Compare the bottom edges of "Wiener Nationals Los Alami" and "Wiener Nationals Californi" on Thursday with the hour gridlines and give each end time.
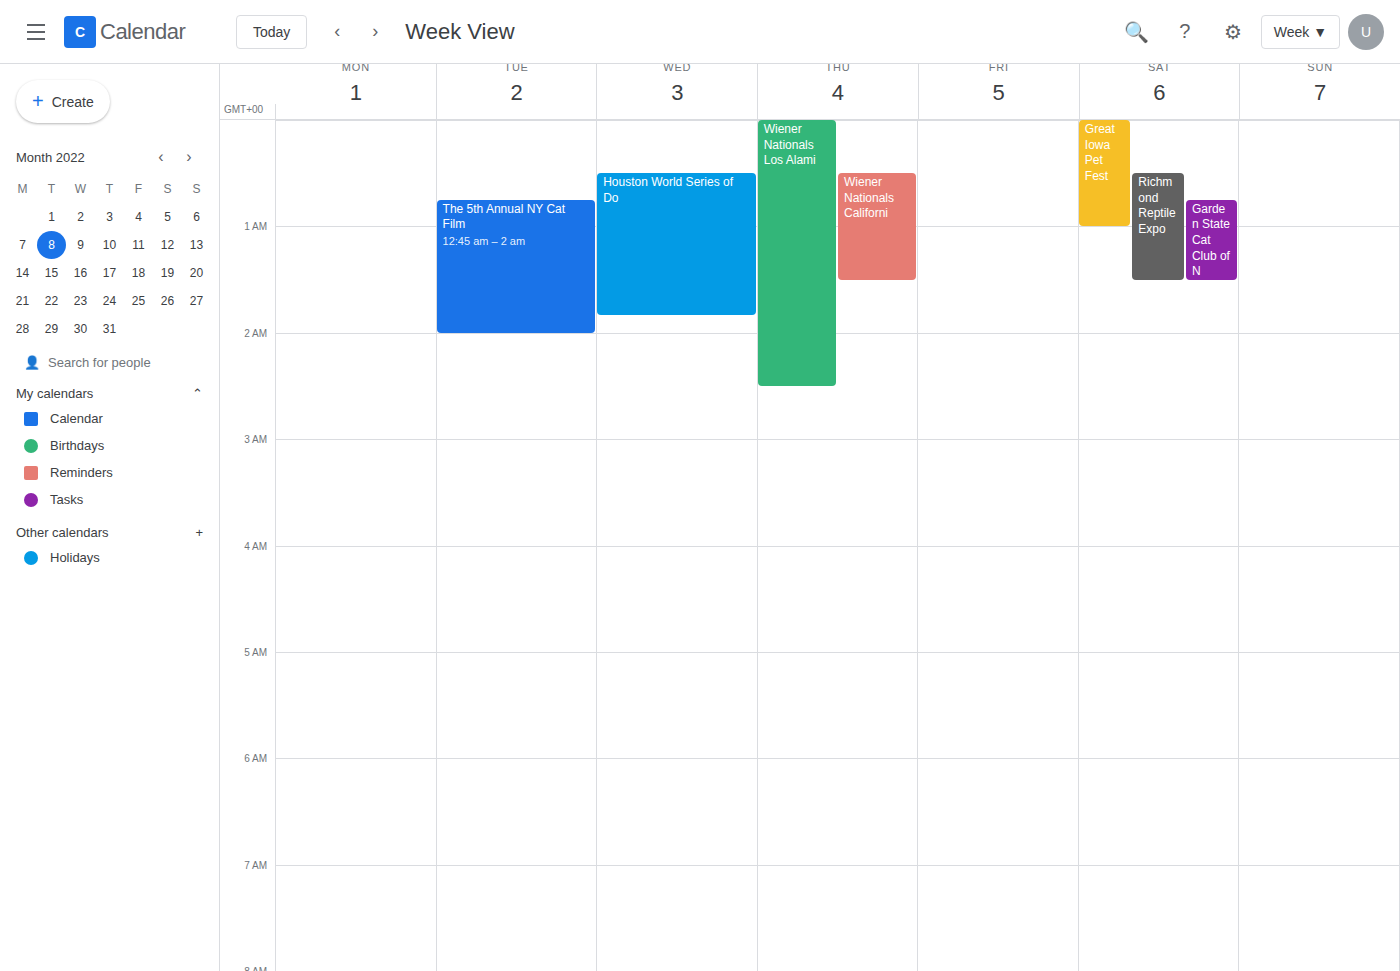
"Wiener Nationals Los Alami": 2:30 AM, halfway between the 2 AM and 3 AM lines. "Wiener Nationals Californi": 1:30 AM, halfway between the 1 AM and 2 AM lines.